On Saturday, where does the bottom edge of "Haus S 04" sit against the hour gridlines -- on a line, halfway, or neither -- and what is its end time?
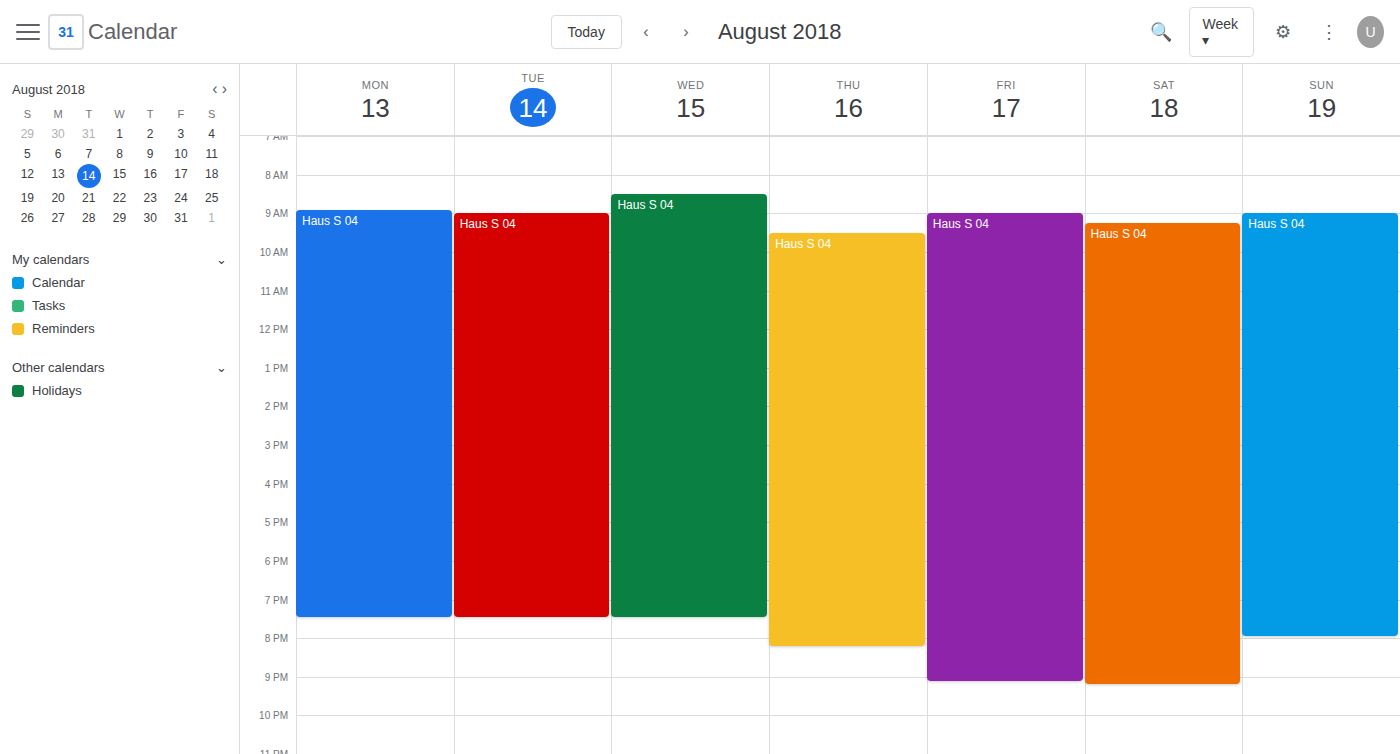
21:15 -- neither: a quarter of the way from the 21:00 line to the 22:00 line.